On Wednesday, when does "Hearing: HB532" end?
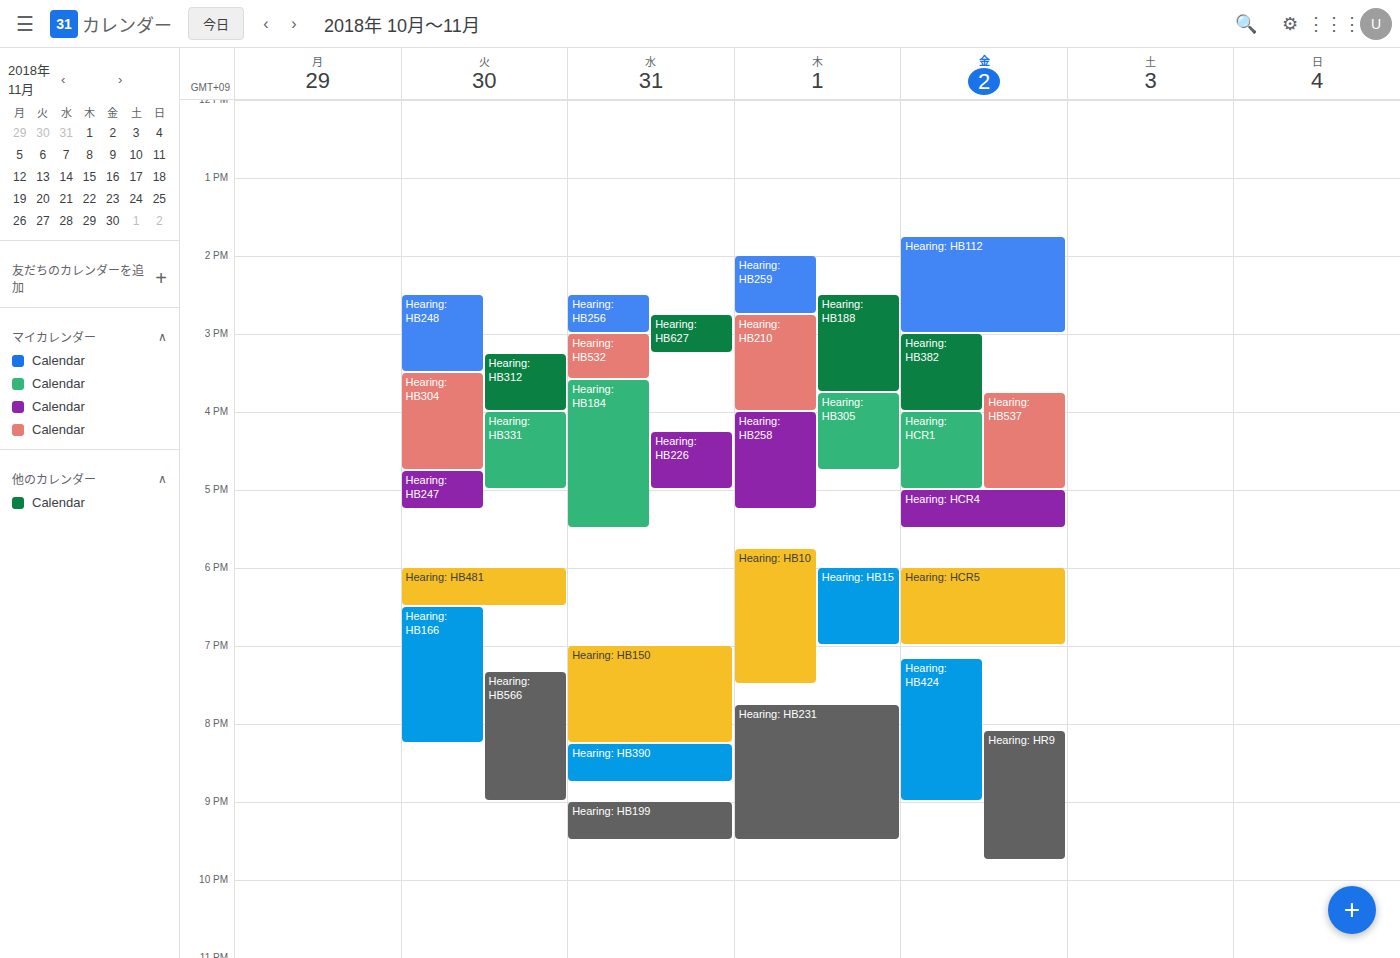
3:35 PM